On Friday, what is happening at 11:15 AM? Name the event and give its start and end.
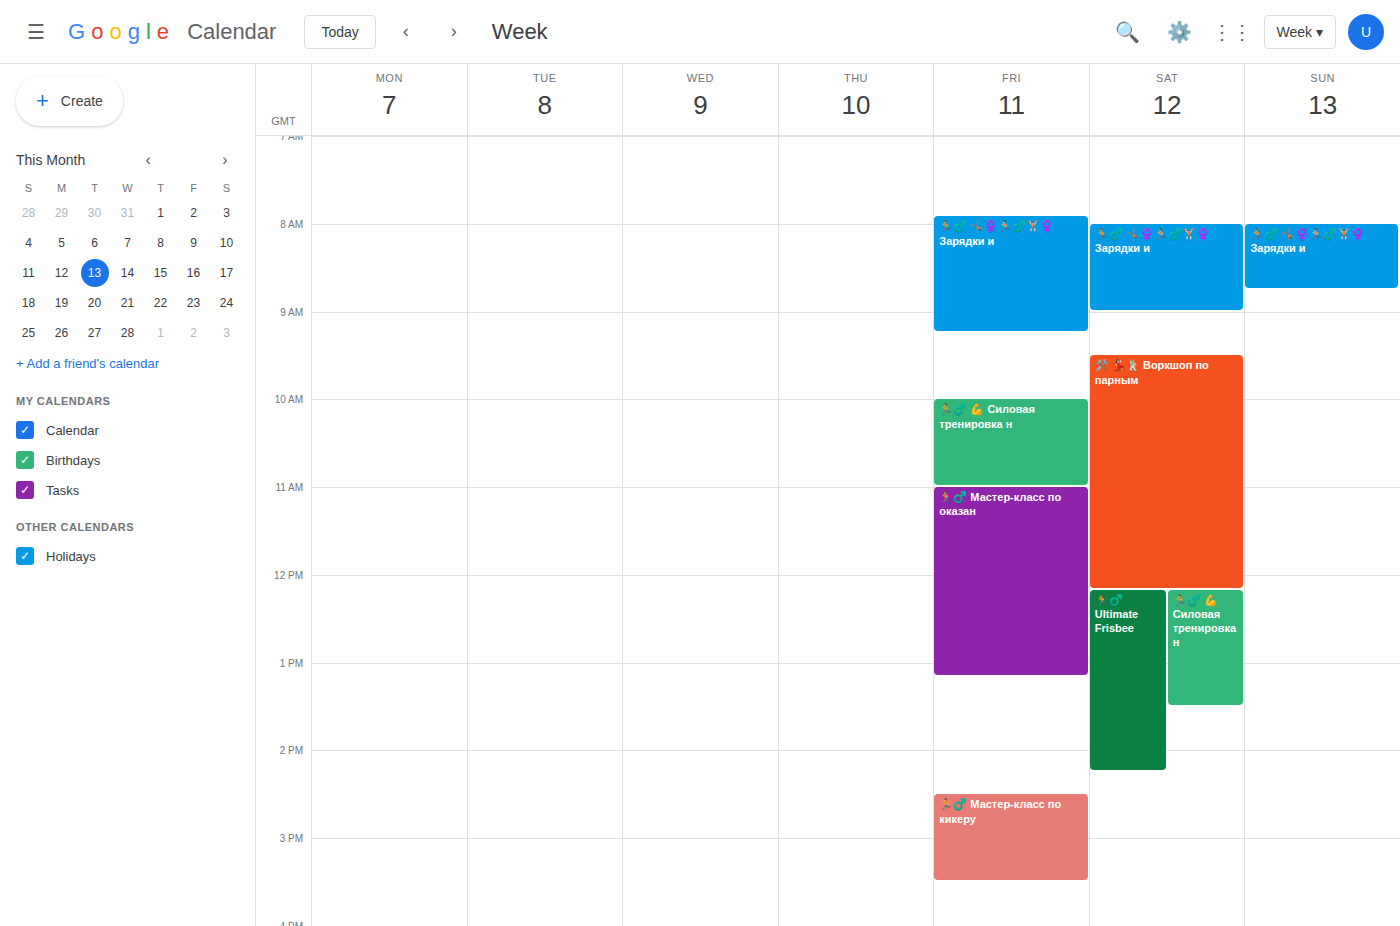
"🏃♂️ Мастер-класс по оказан", 11:00 AM to 1:10 PM